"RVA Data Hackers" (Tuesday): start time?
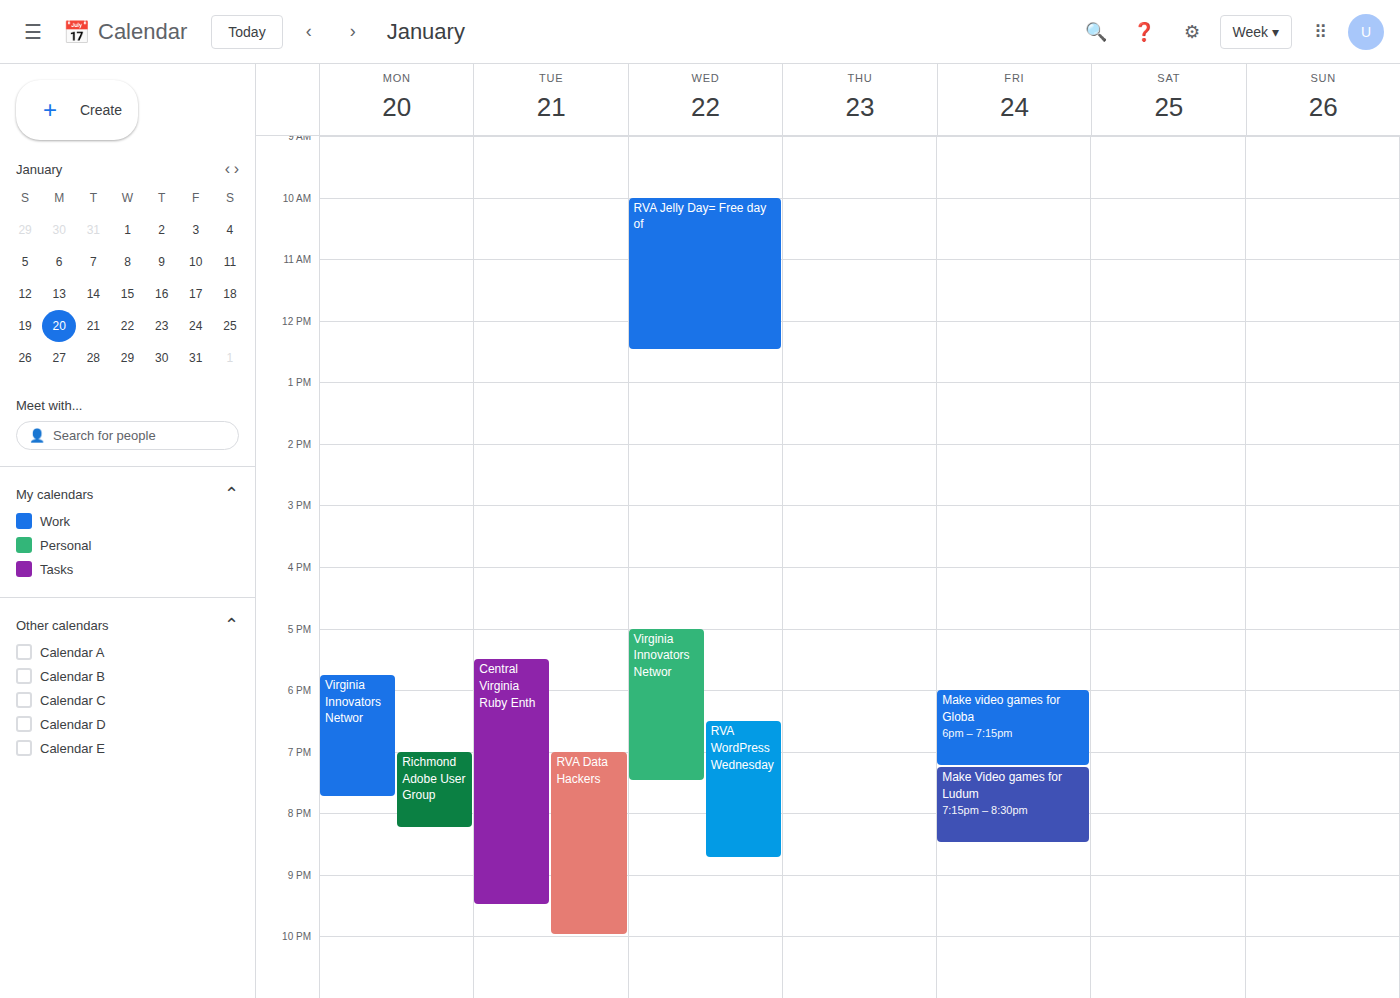
7:00 PM